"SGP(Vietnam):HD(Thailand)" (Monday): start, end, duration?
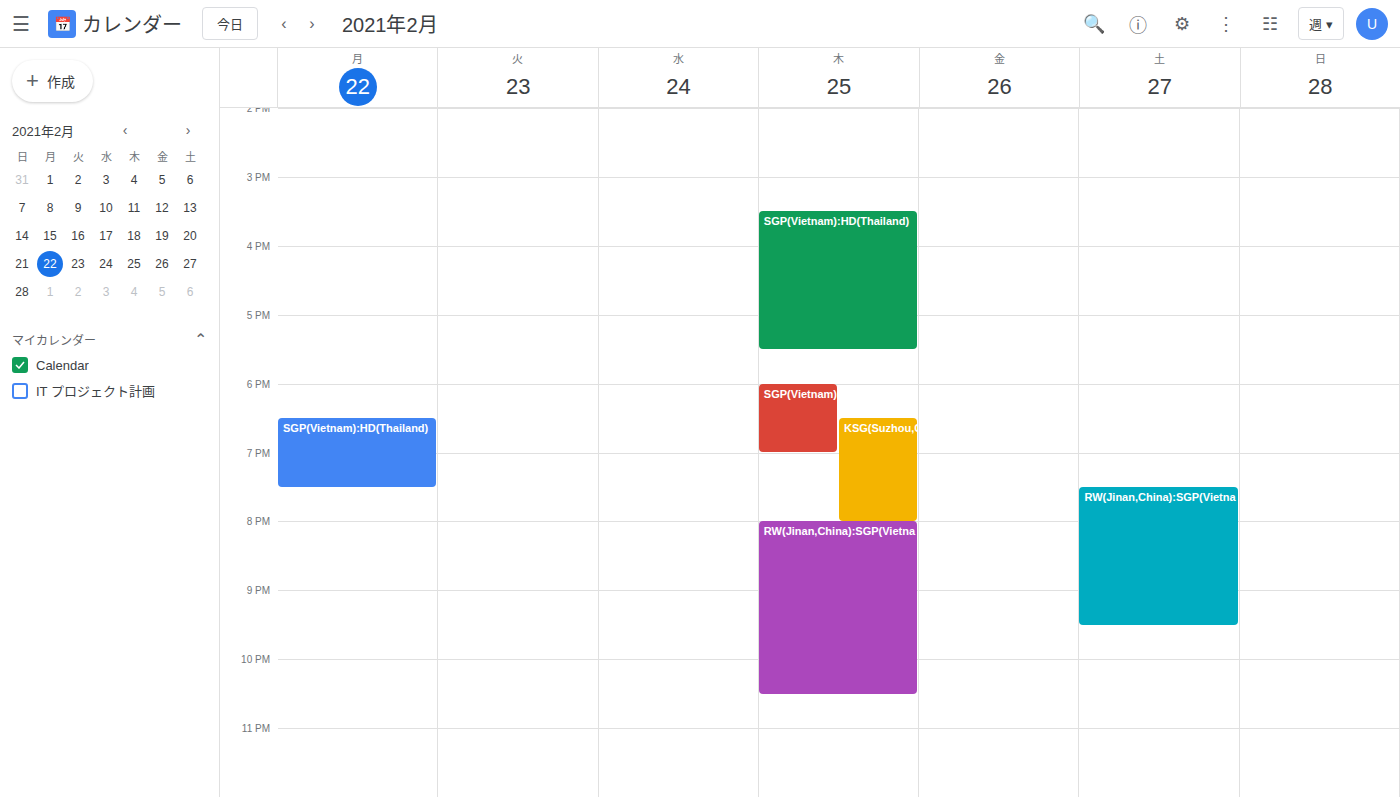
18:30 to 19:30, 1 hour